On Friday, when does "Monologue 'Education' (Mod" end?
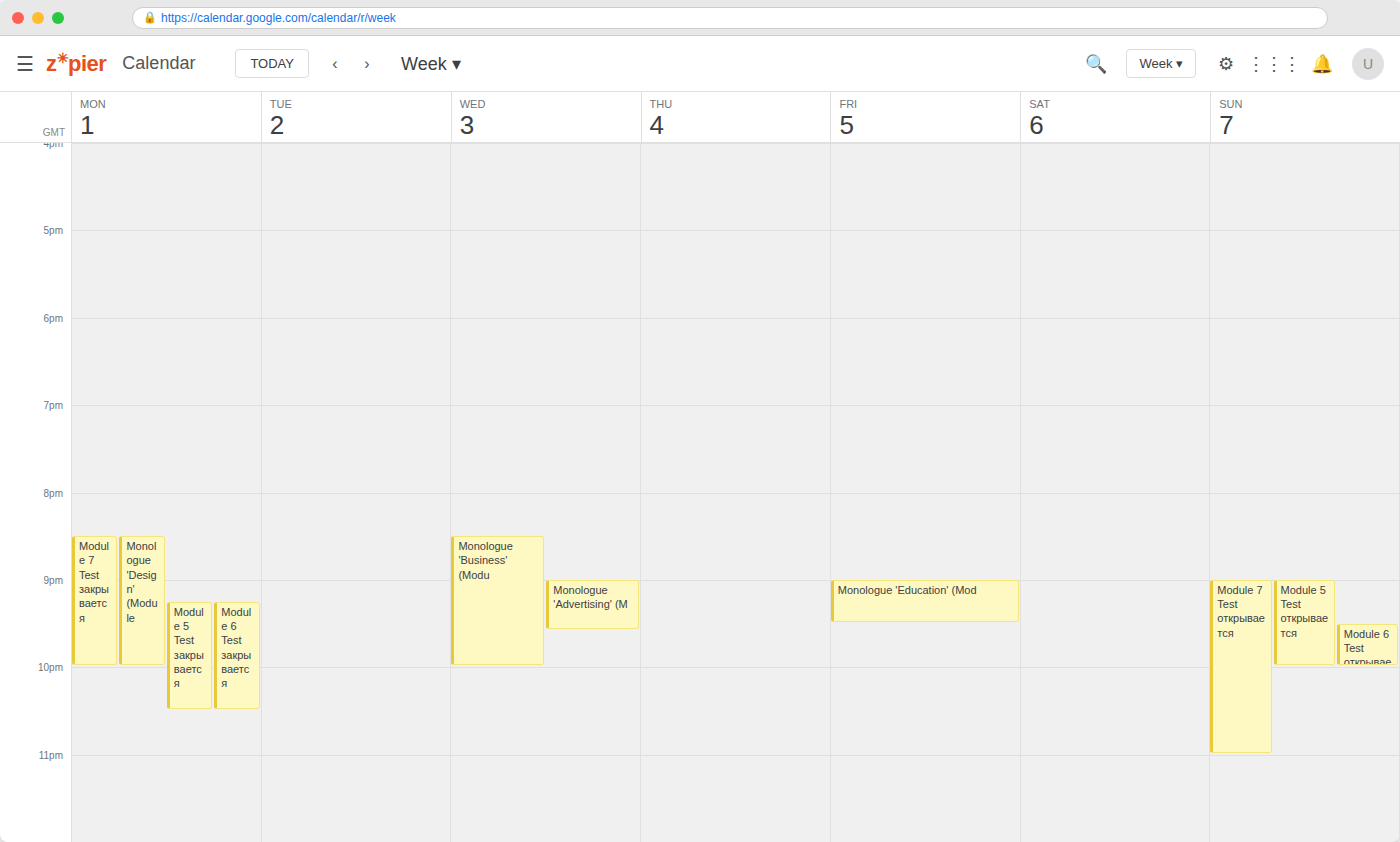
9:30 PM